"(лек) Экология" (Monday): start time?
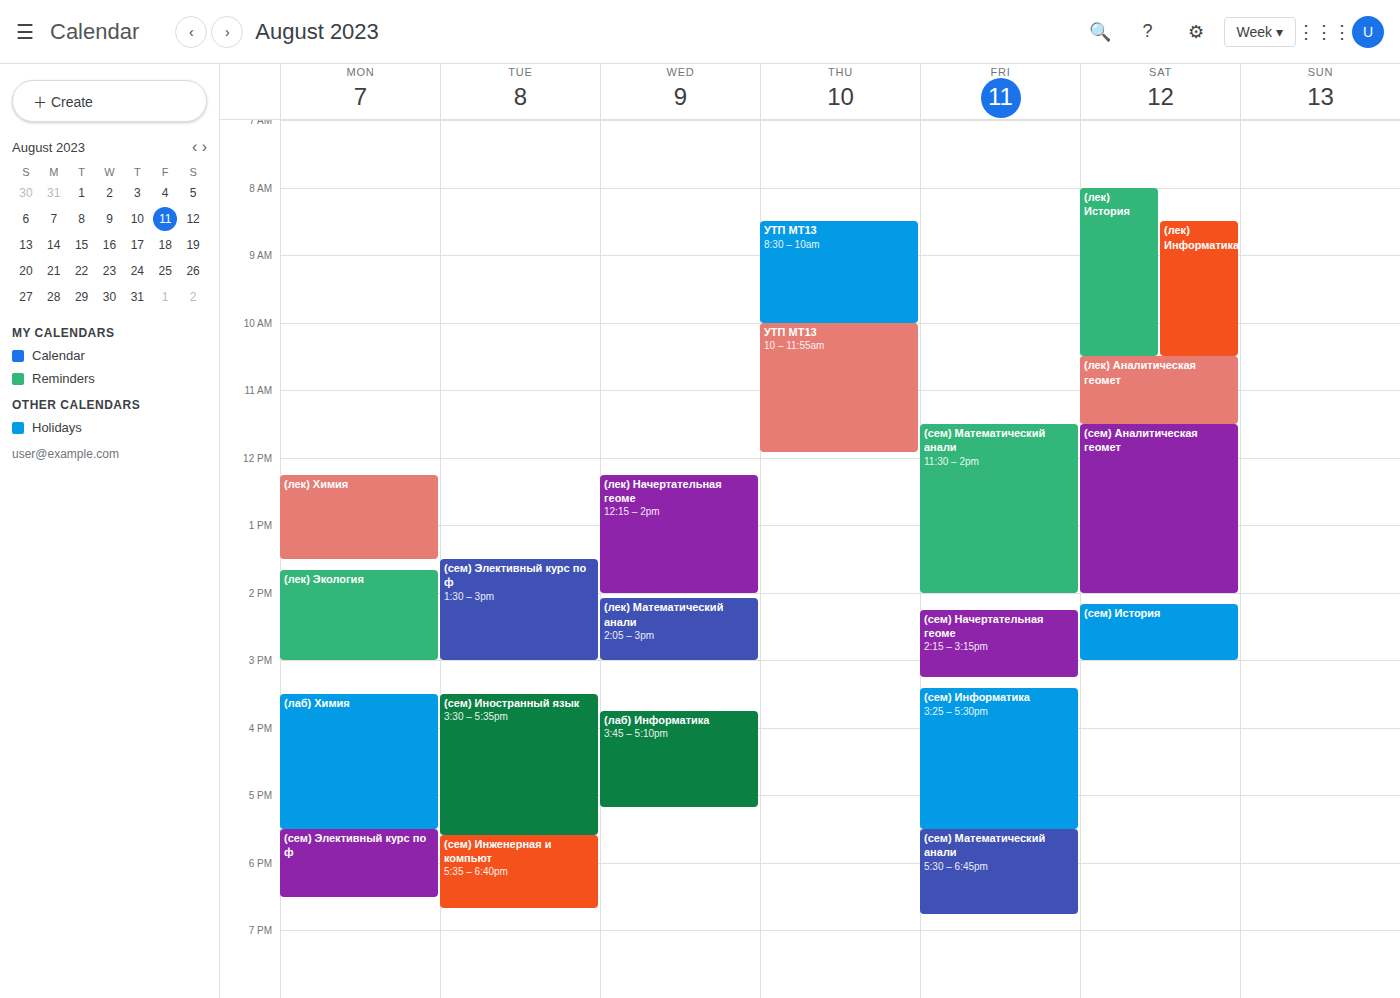
1:40 PM